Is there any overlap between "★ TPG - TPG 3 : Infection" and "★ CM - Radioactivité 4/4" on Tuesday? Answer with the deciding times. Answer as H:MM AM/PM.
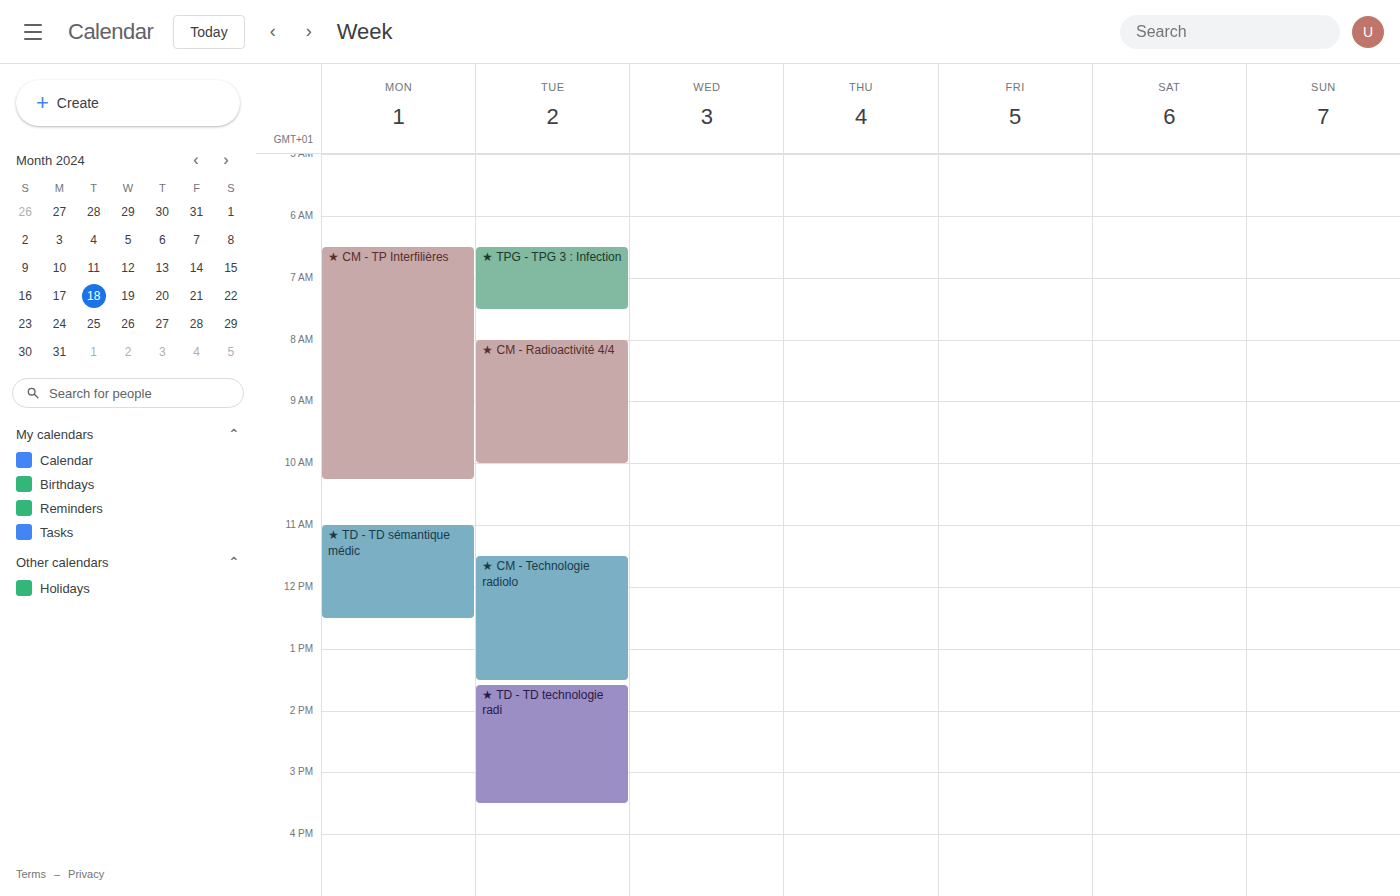
"★ TPG - TPG 3 : Infection" ends at 7:30 AM and "★ CM - Radioactivité 4/4" starts at 8:00 AM -- no overlap.